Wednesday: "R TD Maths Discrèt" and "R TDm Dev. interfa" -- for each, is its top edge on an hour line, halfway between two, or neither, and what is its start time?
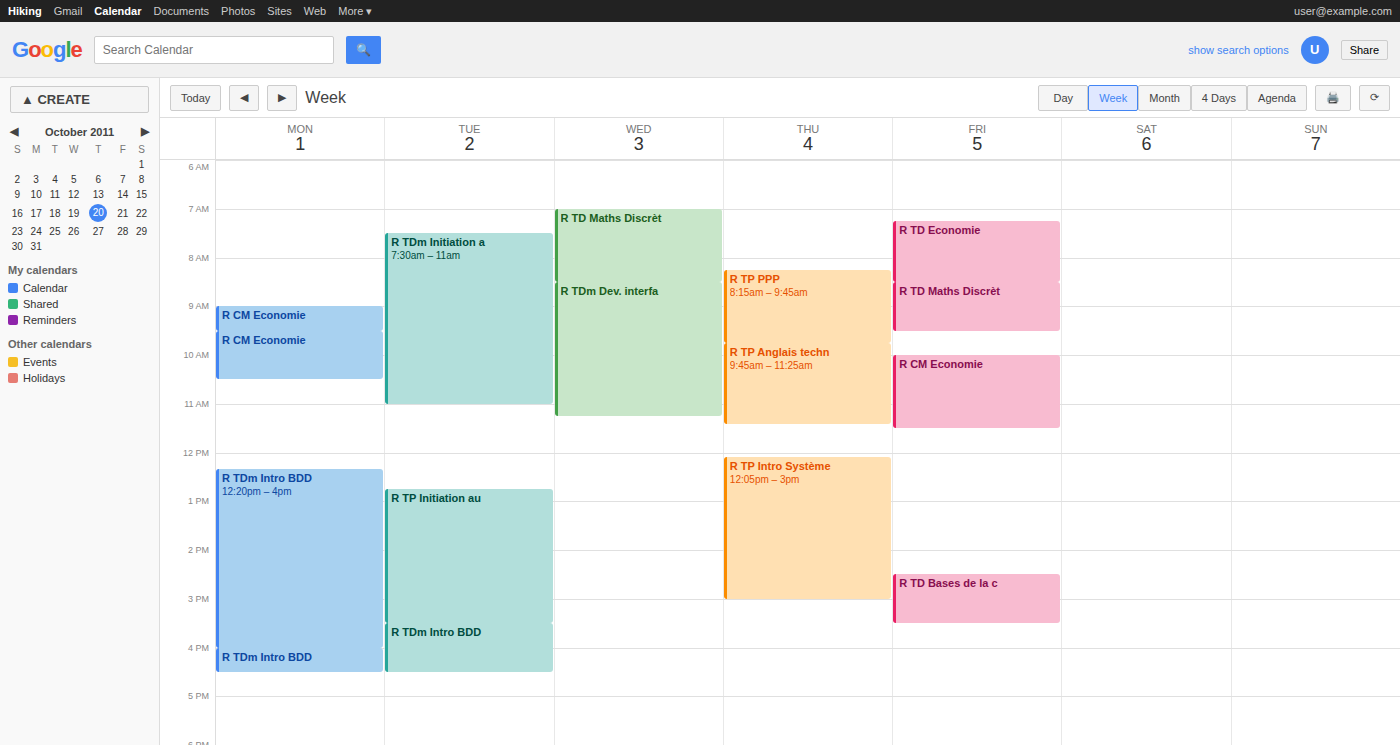
"R TD Maths Discrèt": 7:00 AM, exactly on the 7 AM line. "R TDm Dev. interfa": 8:30 AM, halfway between the 8 AM and 9 AM lines.